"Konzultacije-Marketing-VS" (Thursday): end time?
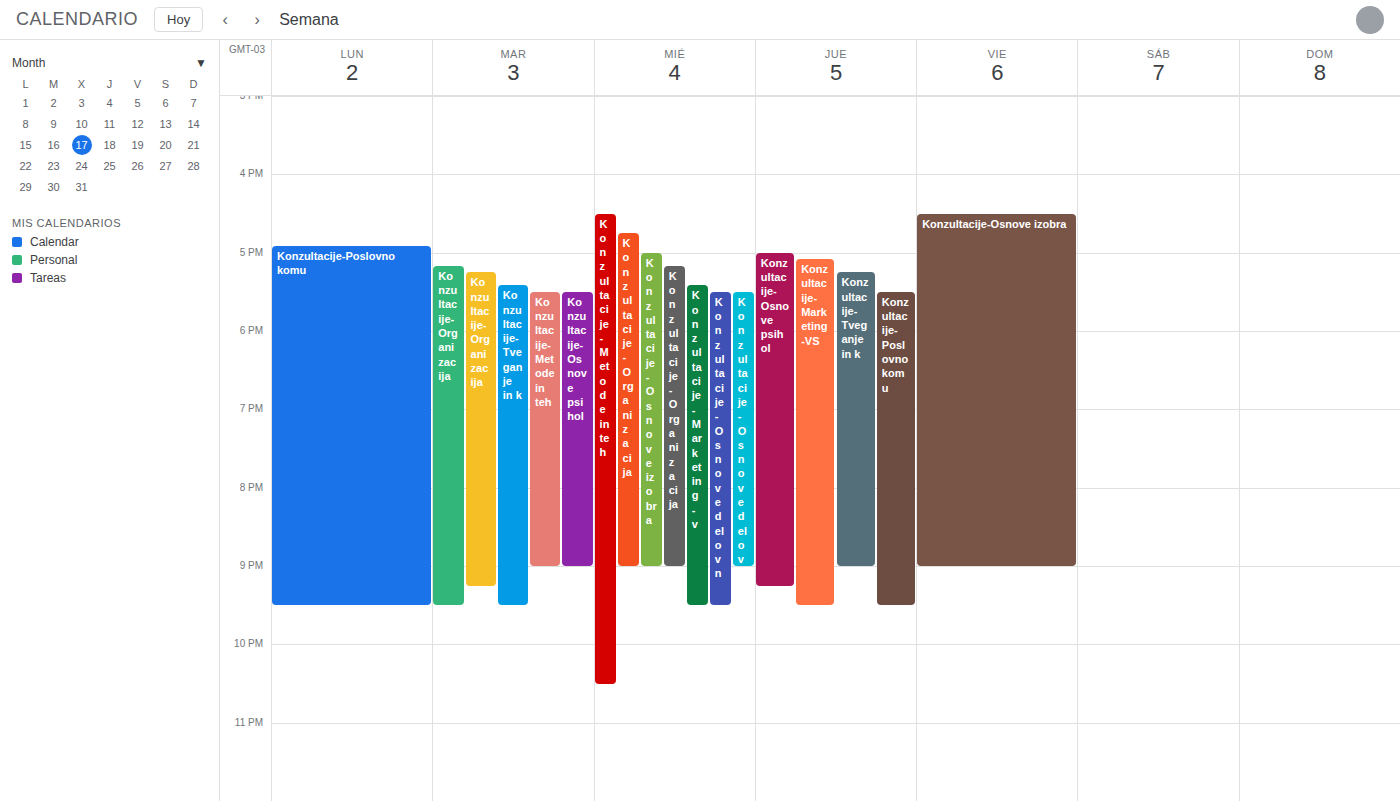
9:30 PM